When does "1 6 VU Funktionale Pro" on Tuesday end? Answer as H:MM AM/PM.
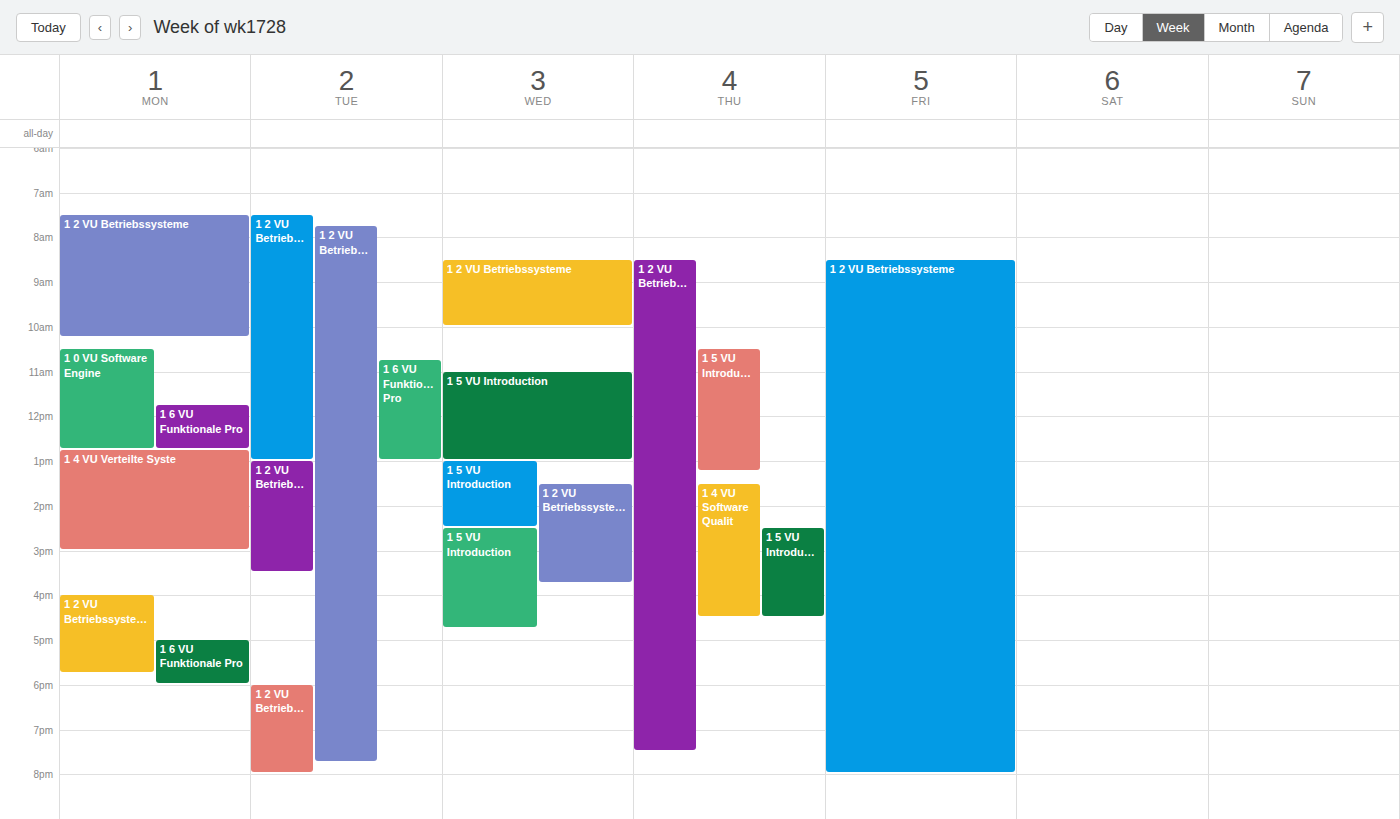
1:00 PM